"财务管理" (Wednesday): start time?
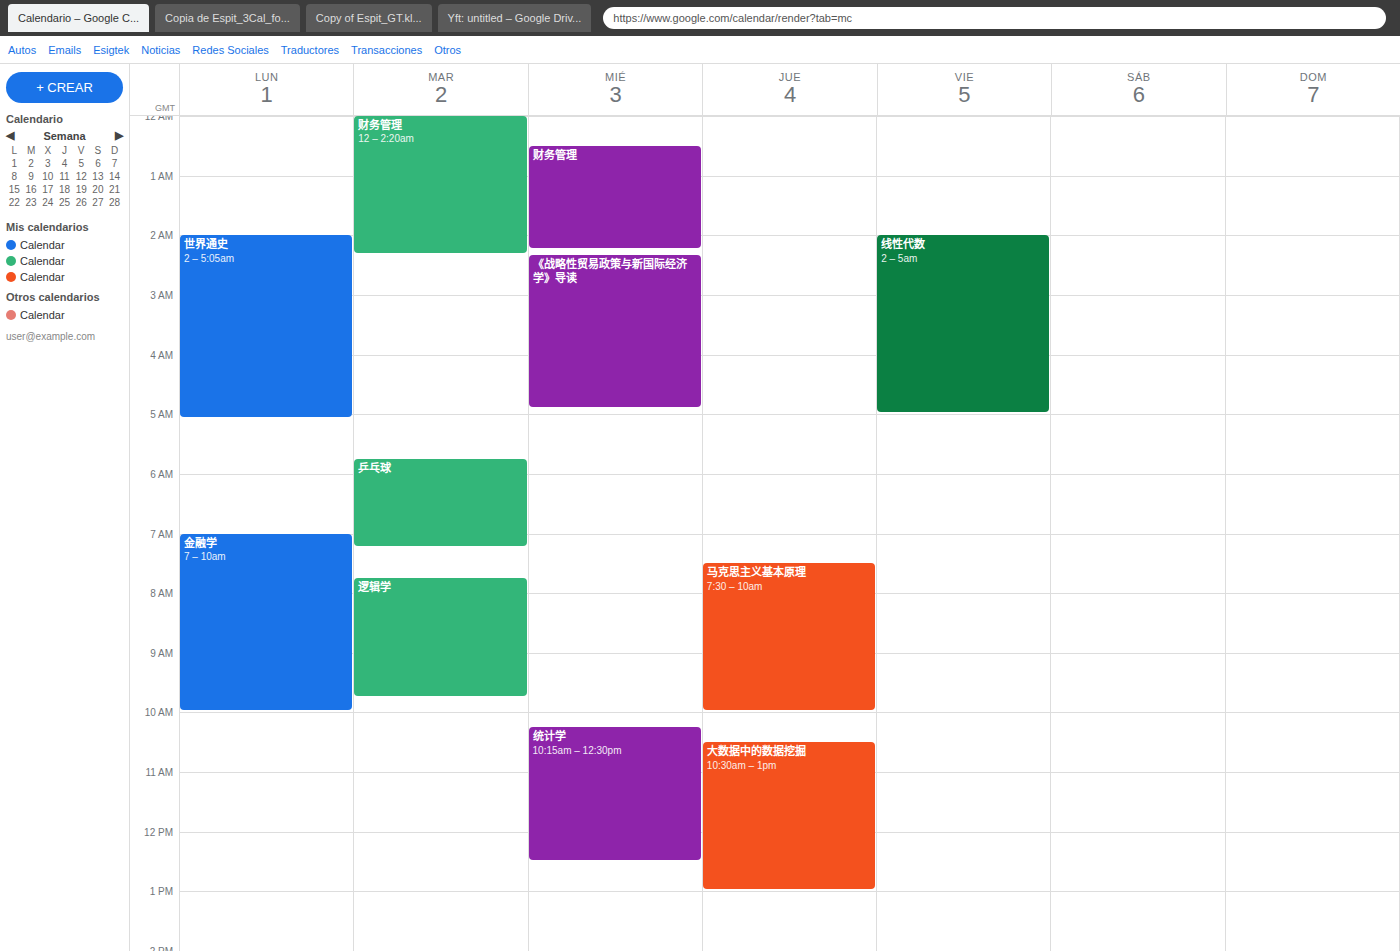
12:30 AM